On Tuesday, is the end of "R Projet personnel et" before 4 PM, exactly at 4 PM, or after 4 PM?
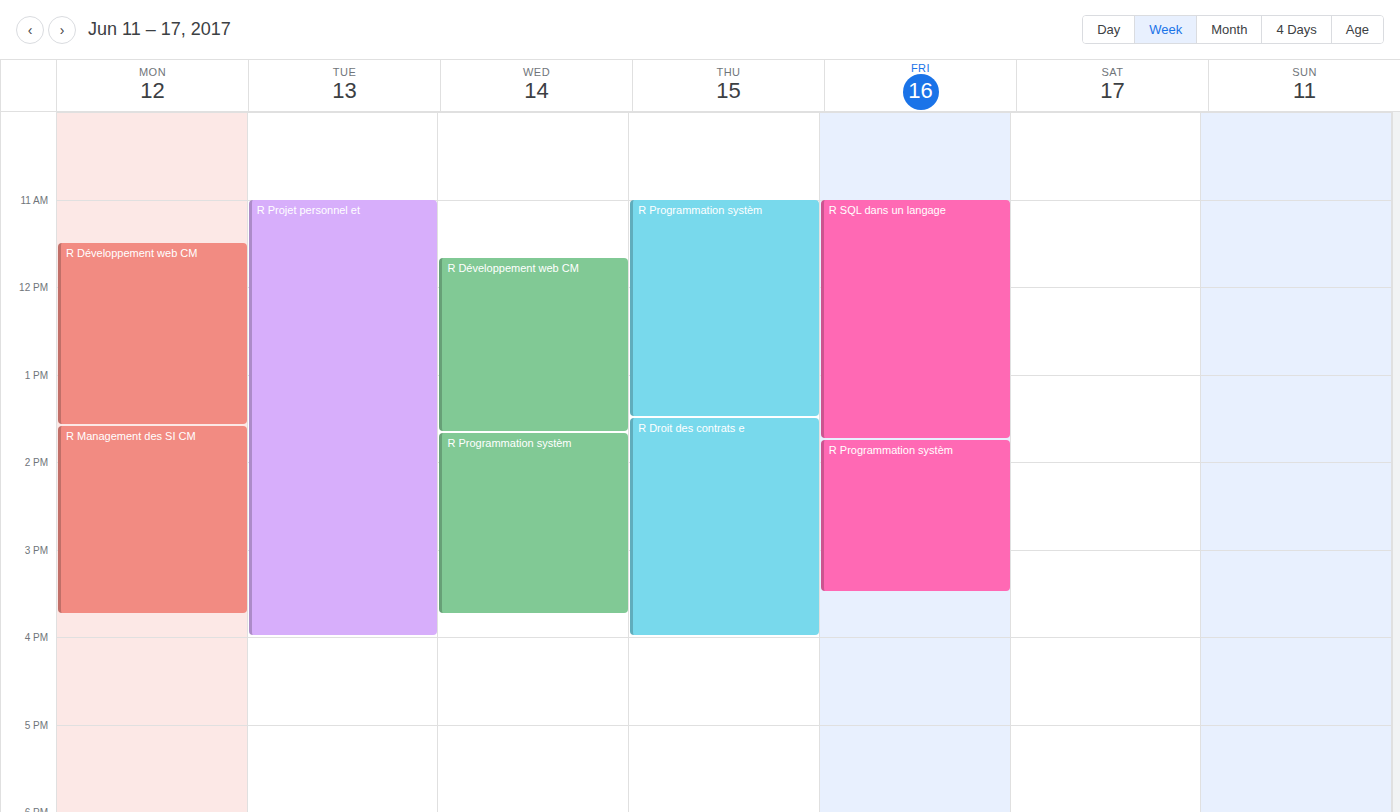
4:00 PM -- exactly at 4 PM, on the 4 PM line.